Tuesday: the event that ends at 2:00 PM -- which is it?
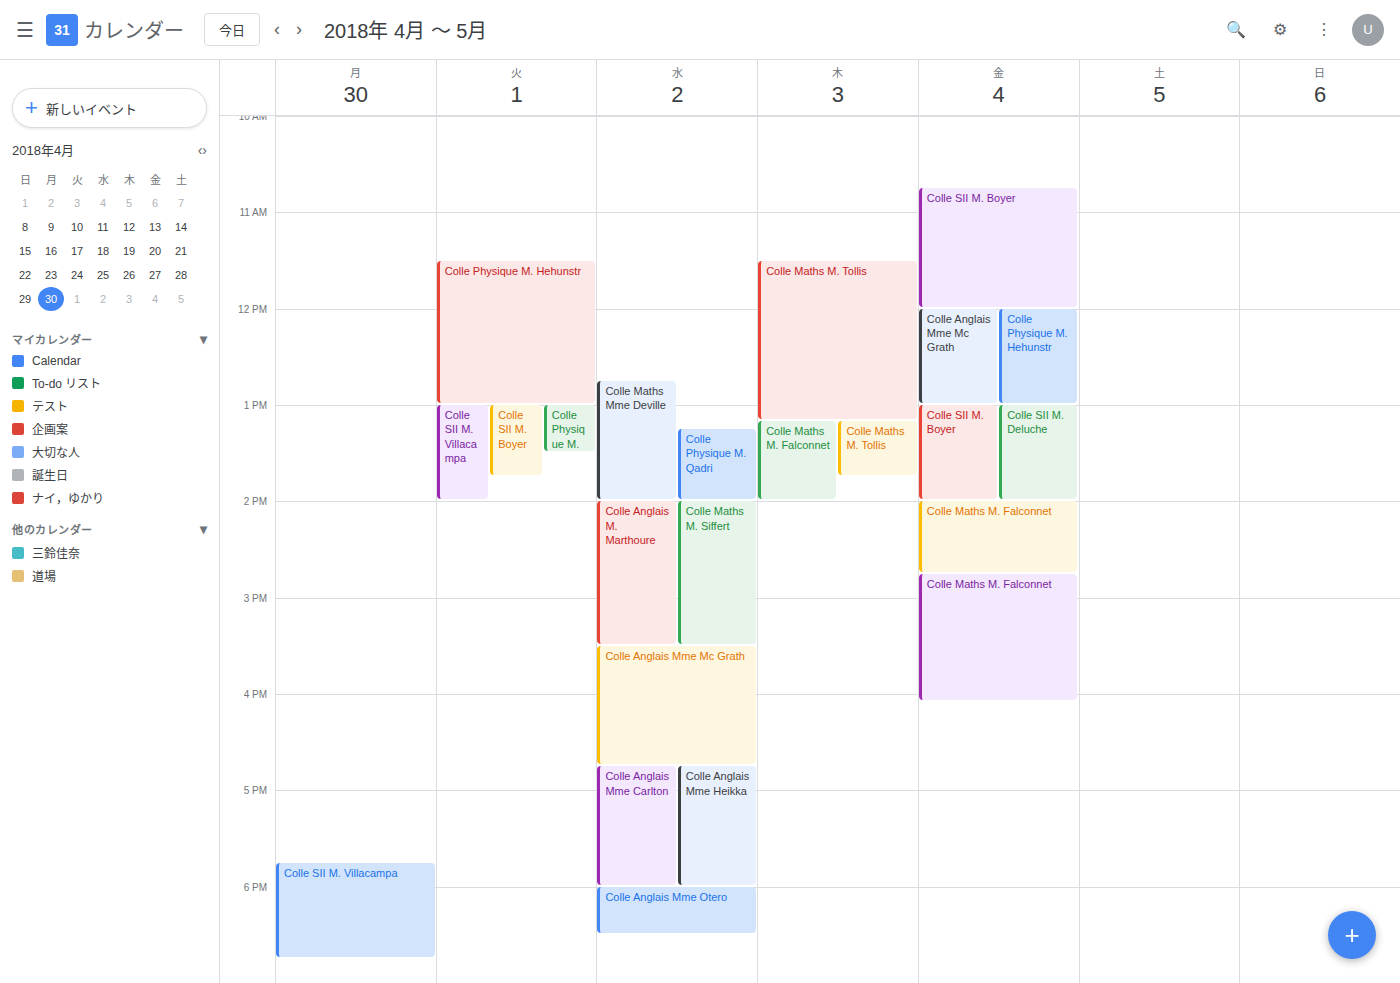
"Colle SII M. Villacampa"